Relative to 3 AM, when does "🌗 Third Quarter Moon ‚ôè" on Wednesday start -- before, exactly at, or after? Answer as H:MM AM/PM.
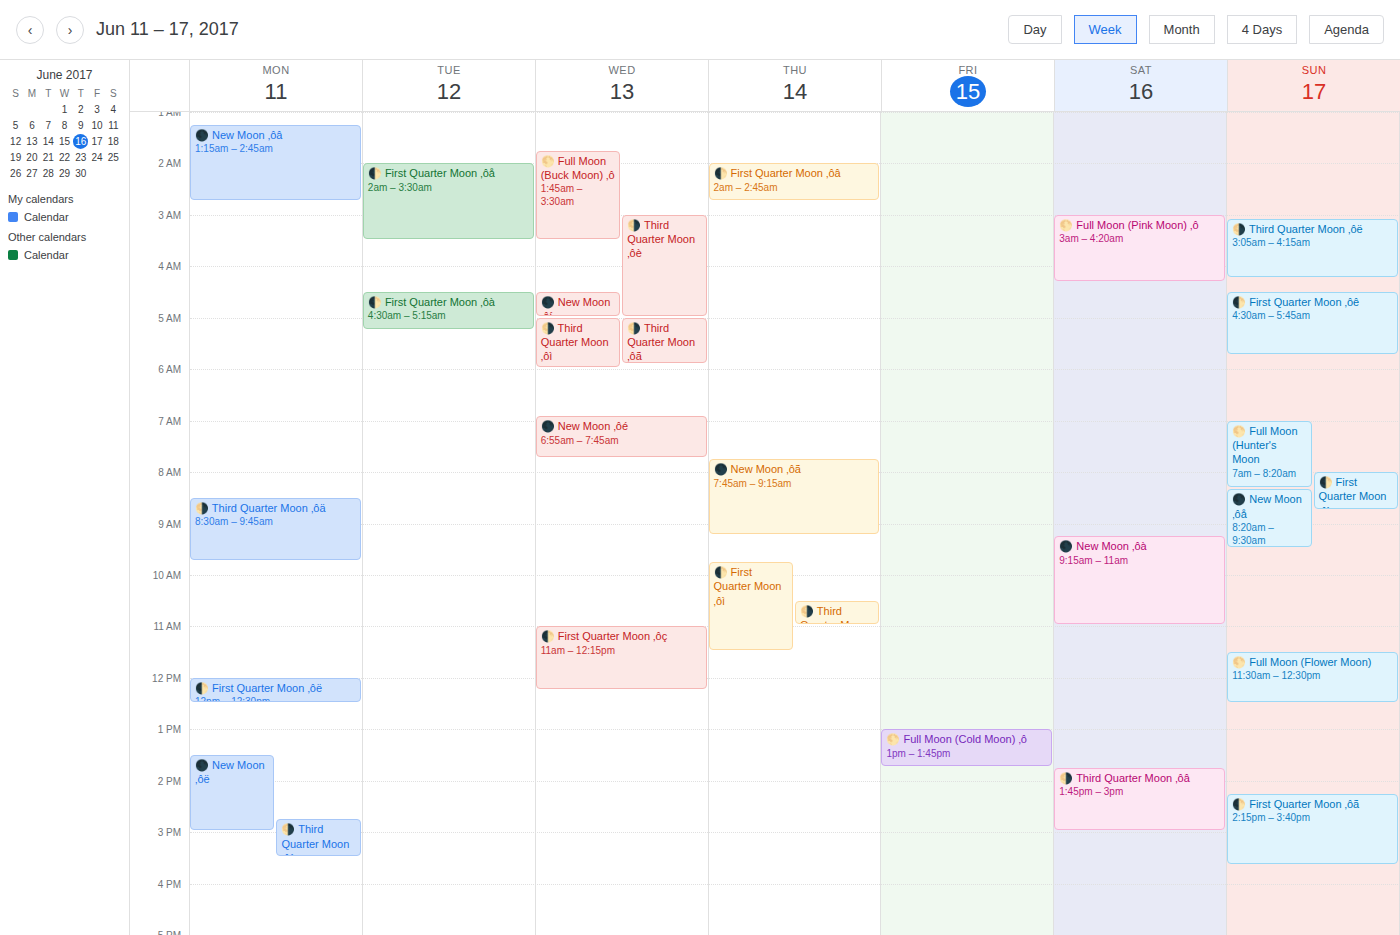
3:00 AM -- exactly at 3 AM, on the 3 AM line.